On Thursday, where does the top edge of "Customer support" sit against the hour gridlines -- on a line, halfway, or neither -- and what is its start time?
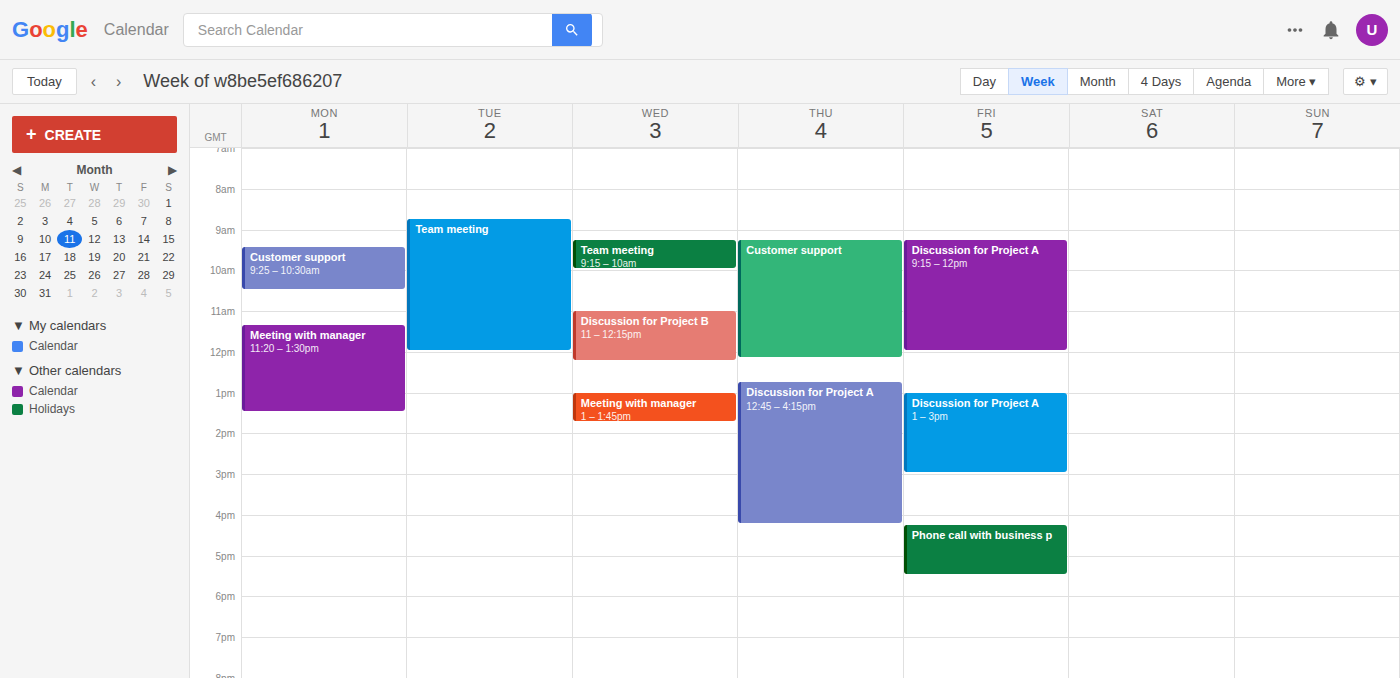
9:15 AM -- neither: a quarter of the way from the 9 AM line to the 10 AM line.